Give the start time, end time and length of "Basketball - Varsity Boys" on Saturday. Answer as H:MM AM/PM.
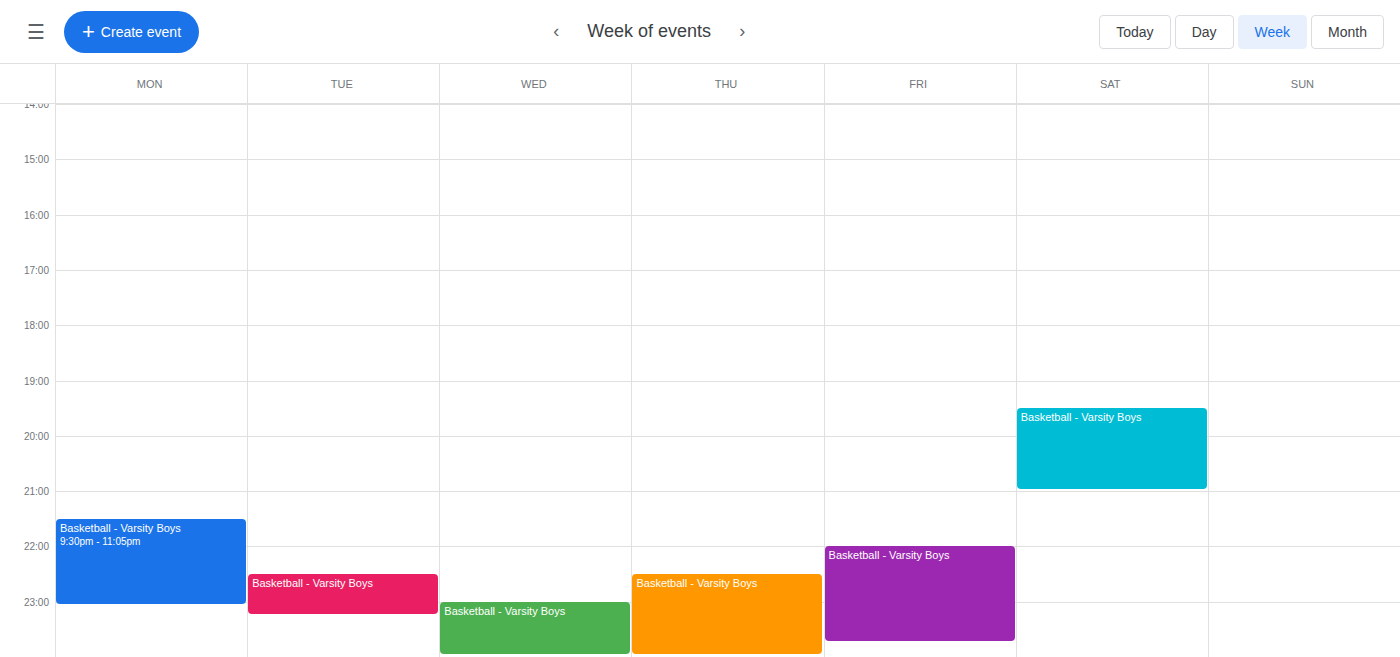
7:30 PM to 9:00 PM, 1 hour 30 minutes